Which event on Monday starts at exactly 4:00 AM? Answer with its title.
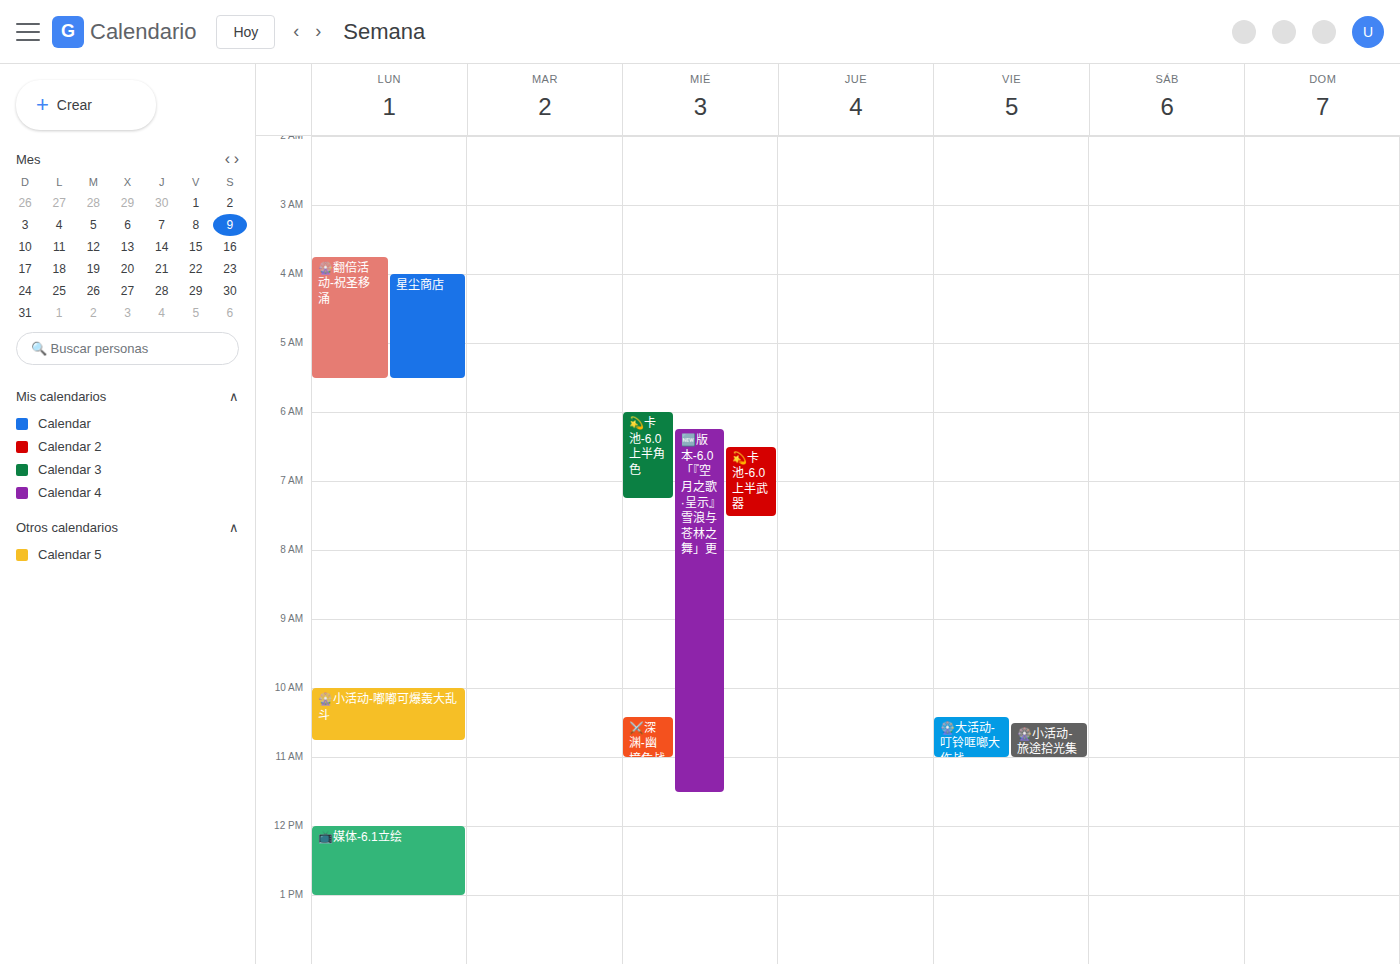
"星尘商店"